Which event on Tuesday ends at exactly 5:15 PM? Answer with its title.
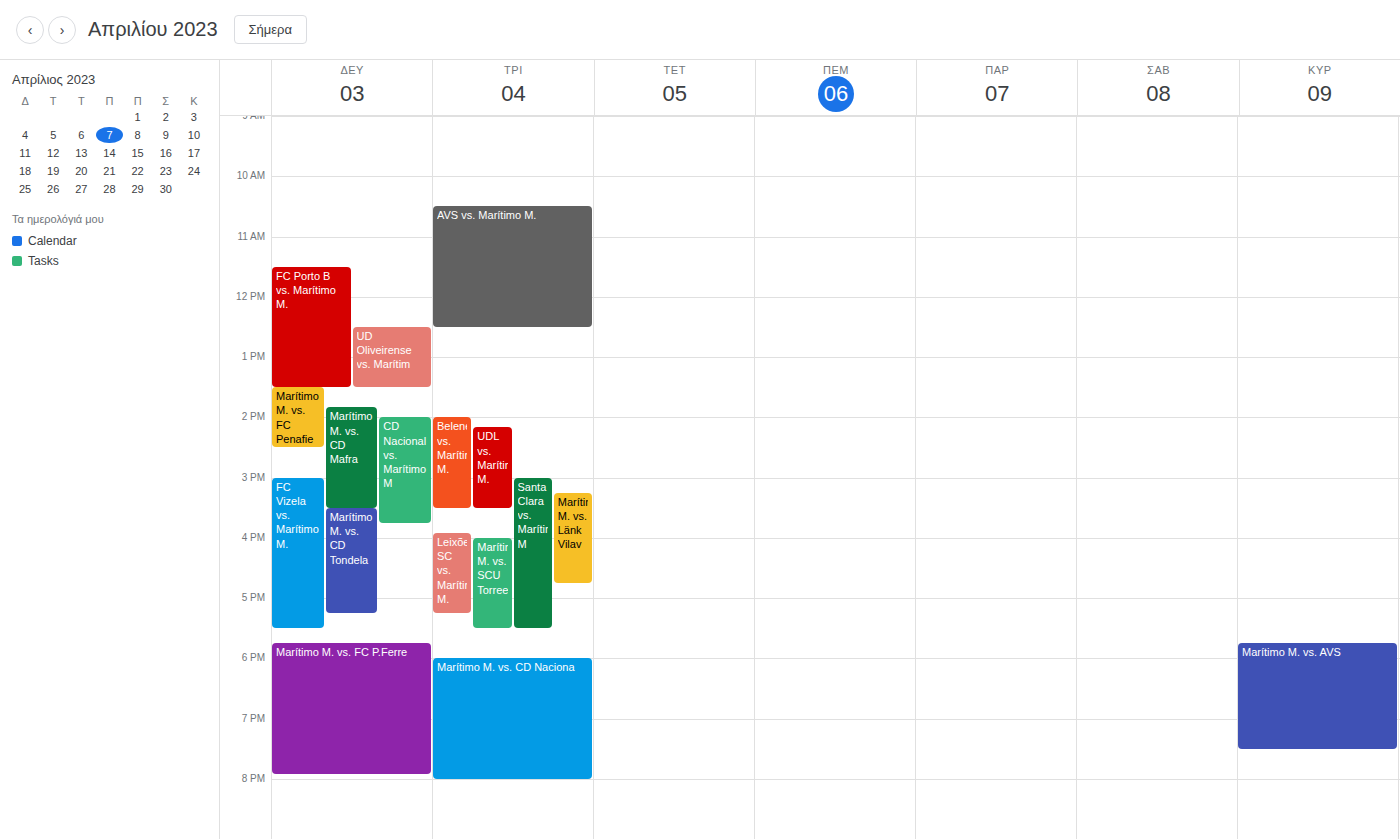
"Leixões SC vs. Marítimo M."